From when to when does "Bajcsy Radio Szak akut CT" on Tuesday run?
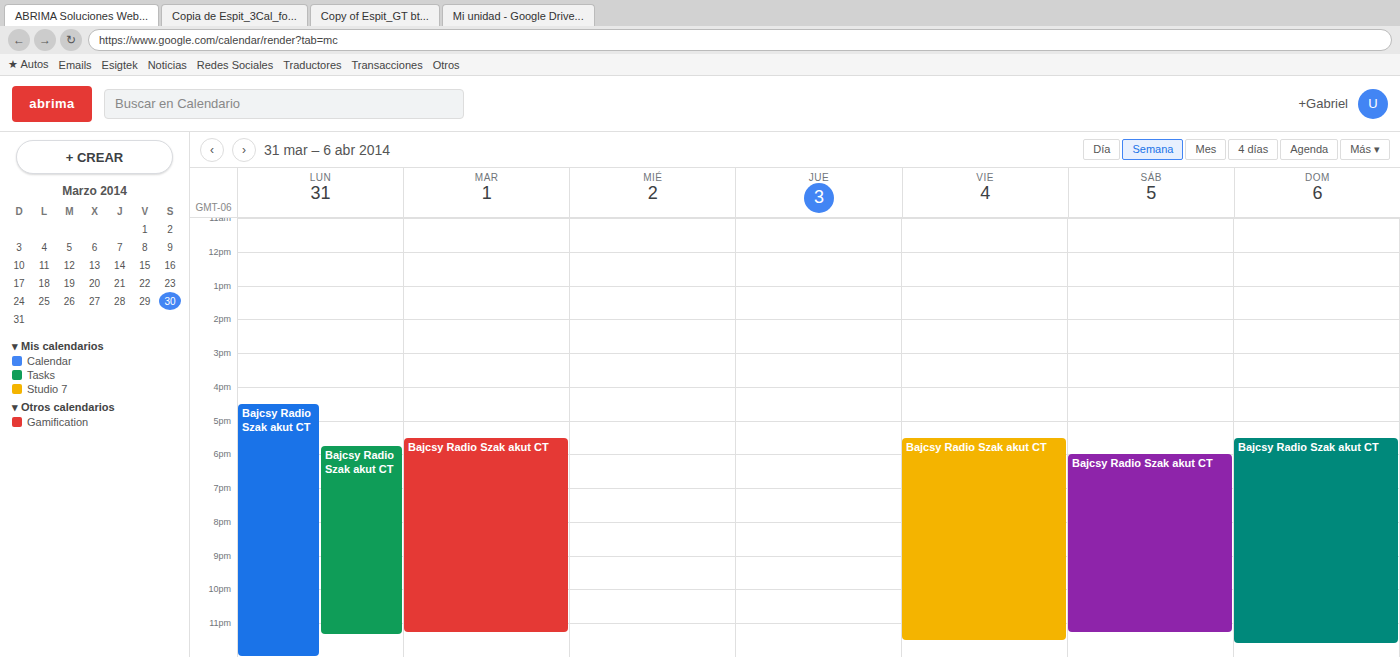
17:30 to 23:15